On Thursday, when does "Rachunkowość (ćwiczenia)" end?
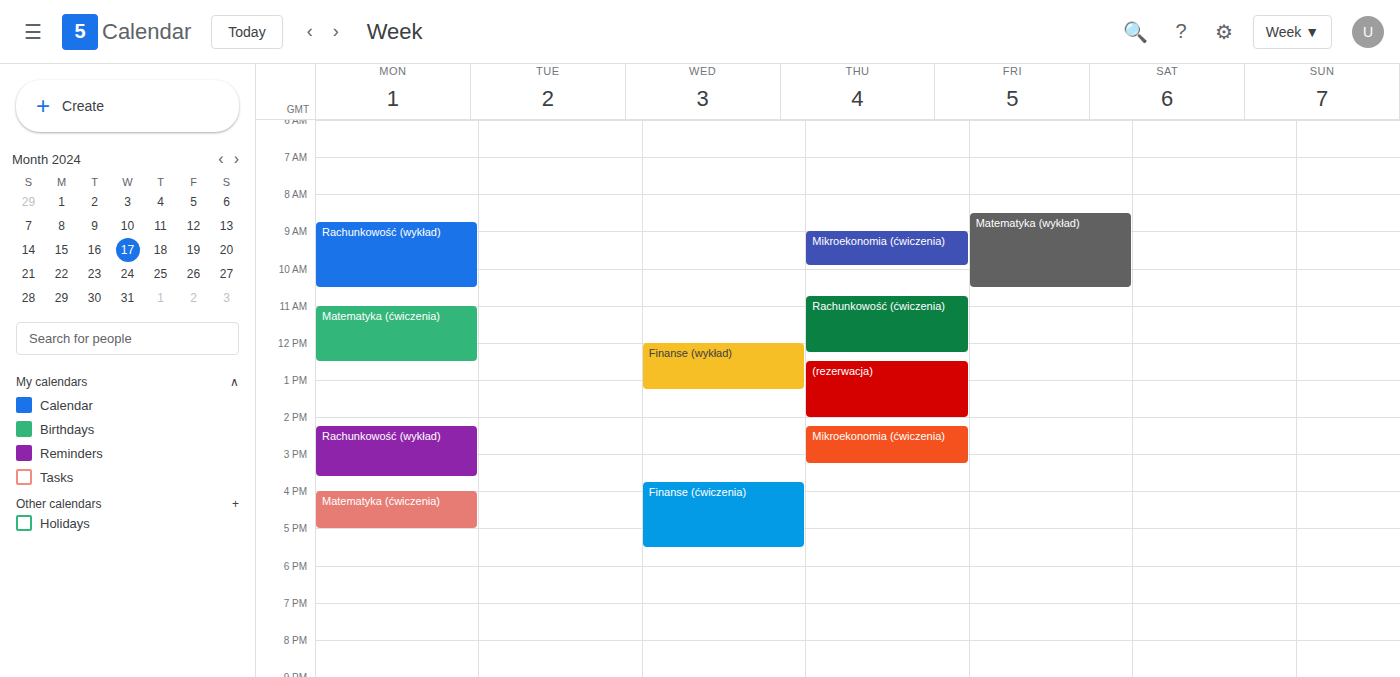
12:15